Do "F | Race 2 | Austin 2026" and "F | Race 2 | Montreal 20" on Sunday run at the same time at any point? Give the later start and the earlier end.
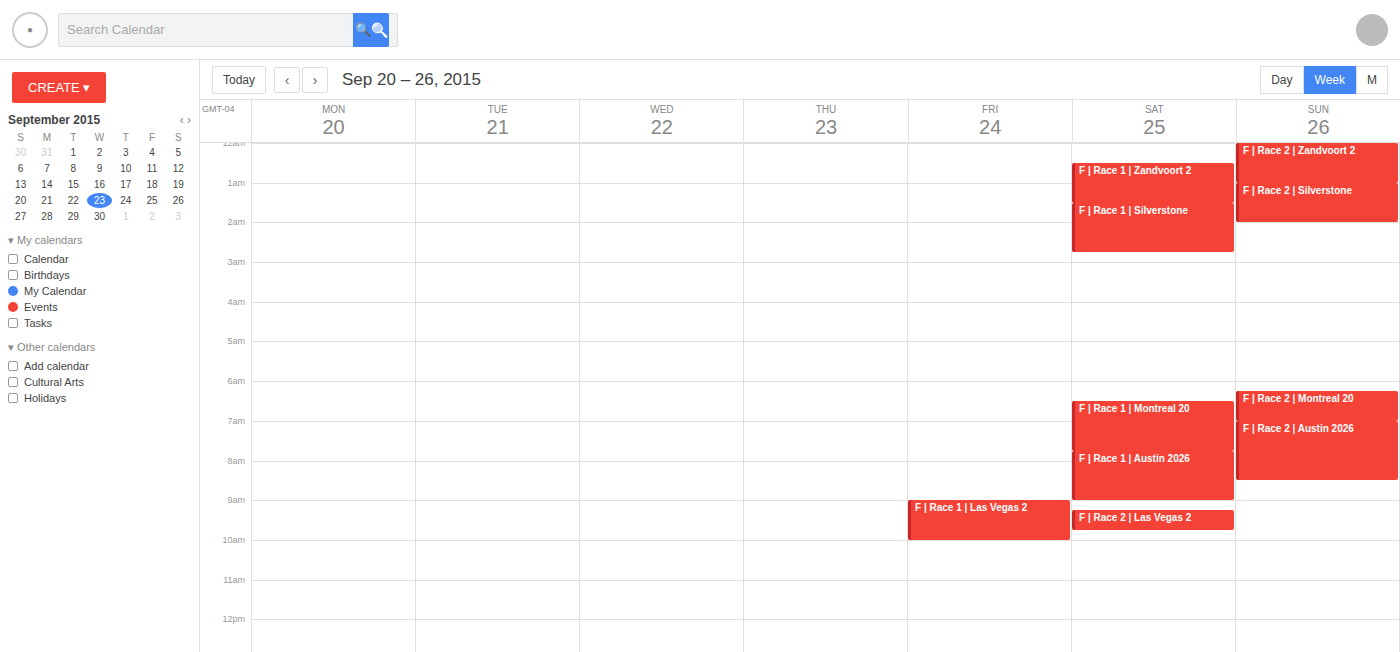
"F | Race 2 | Montreal 20" ends at 7:00 AM, exactly when "F | Race 2 | Austin 2026" starts -- they touch but do not overlap.